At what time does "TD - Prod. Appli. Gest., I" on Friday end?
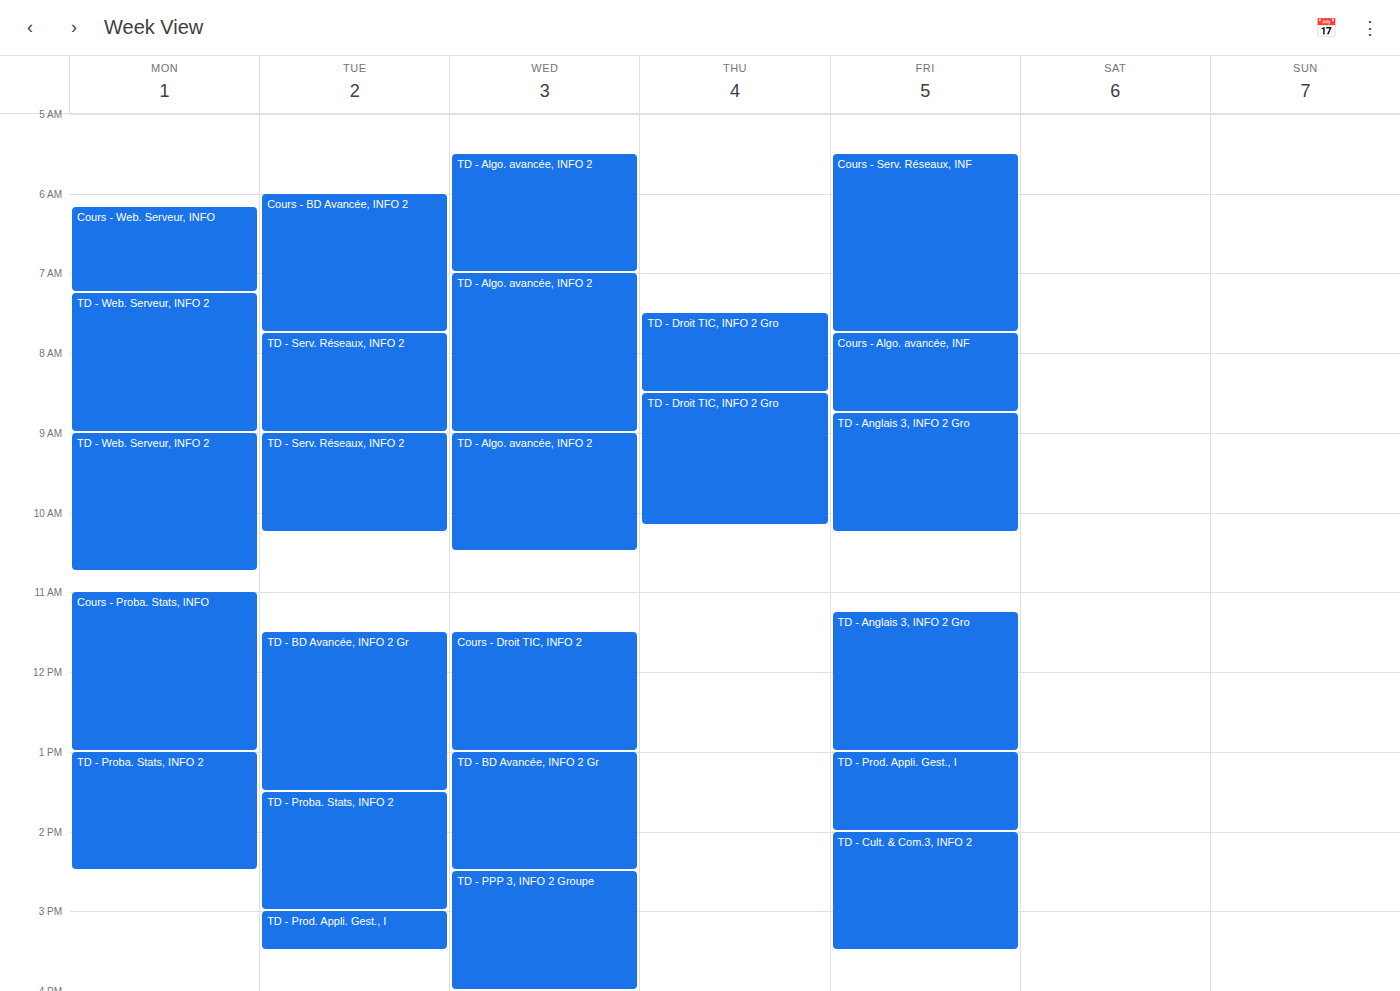
2:00 PM